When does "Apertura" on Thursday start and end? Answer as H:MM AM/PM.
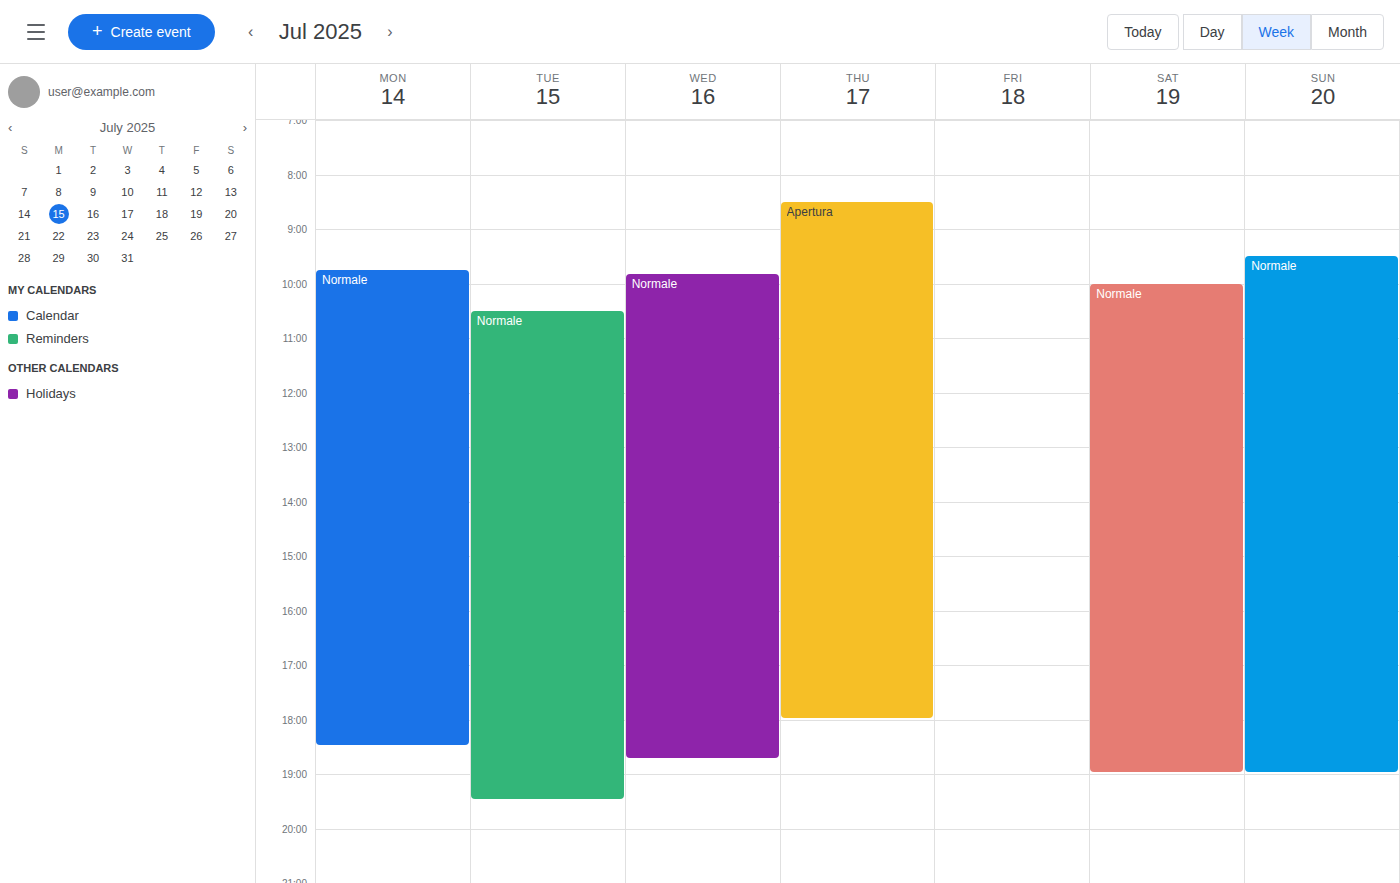
8:30 AM to 6:00 PM